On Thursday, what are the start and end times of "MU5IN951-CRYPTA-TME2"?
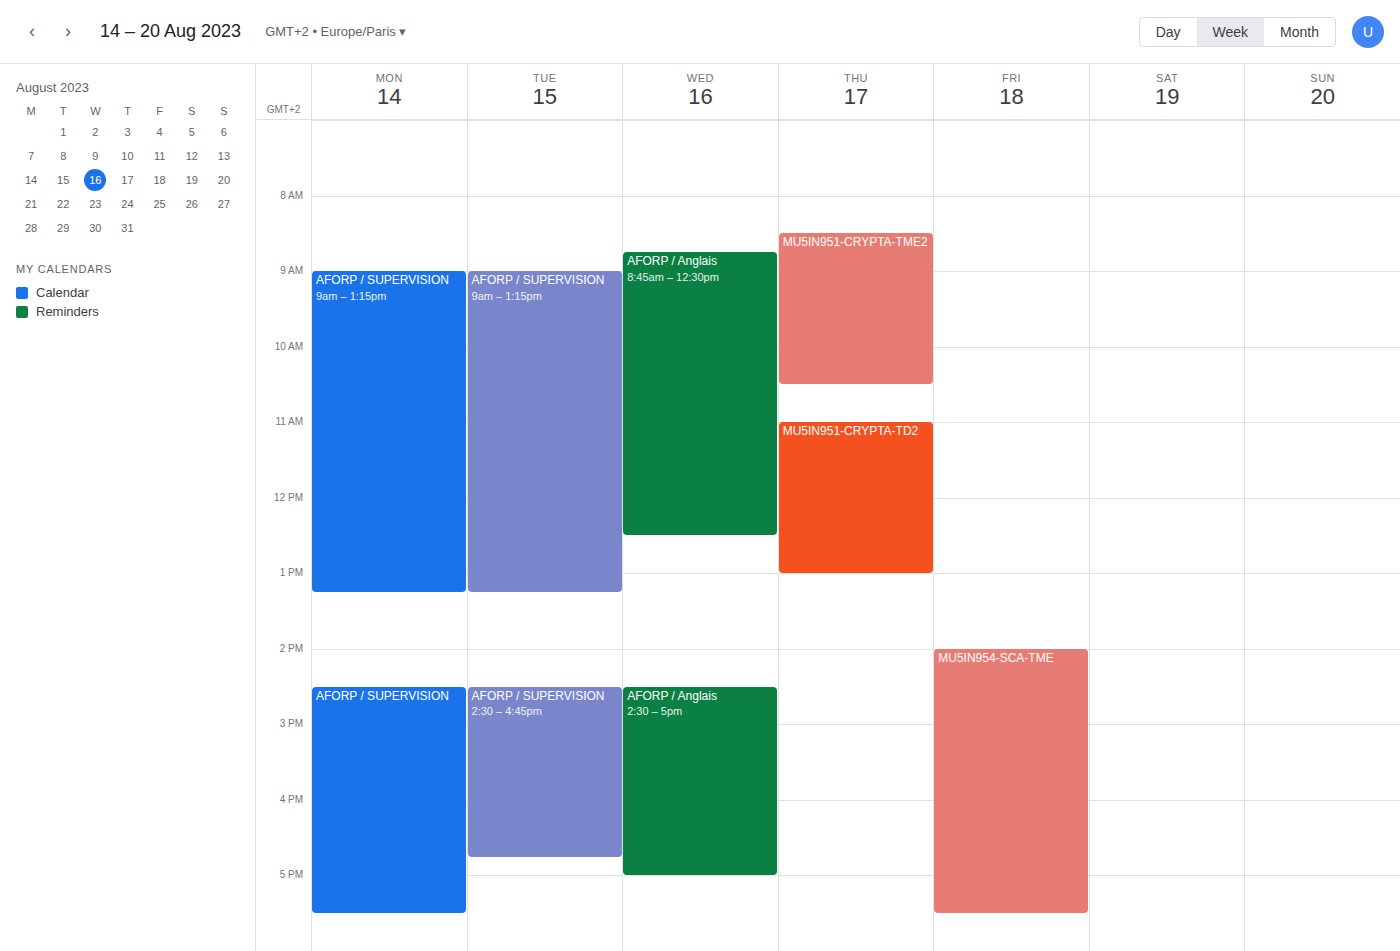
8:30 AM to 10:30 AM